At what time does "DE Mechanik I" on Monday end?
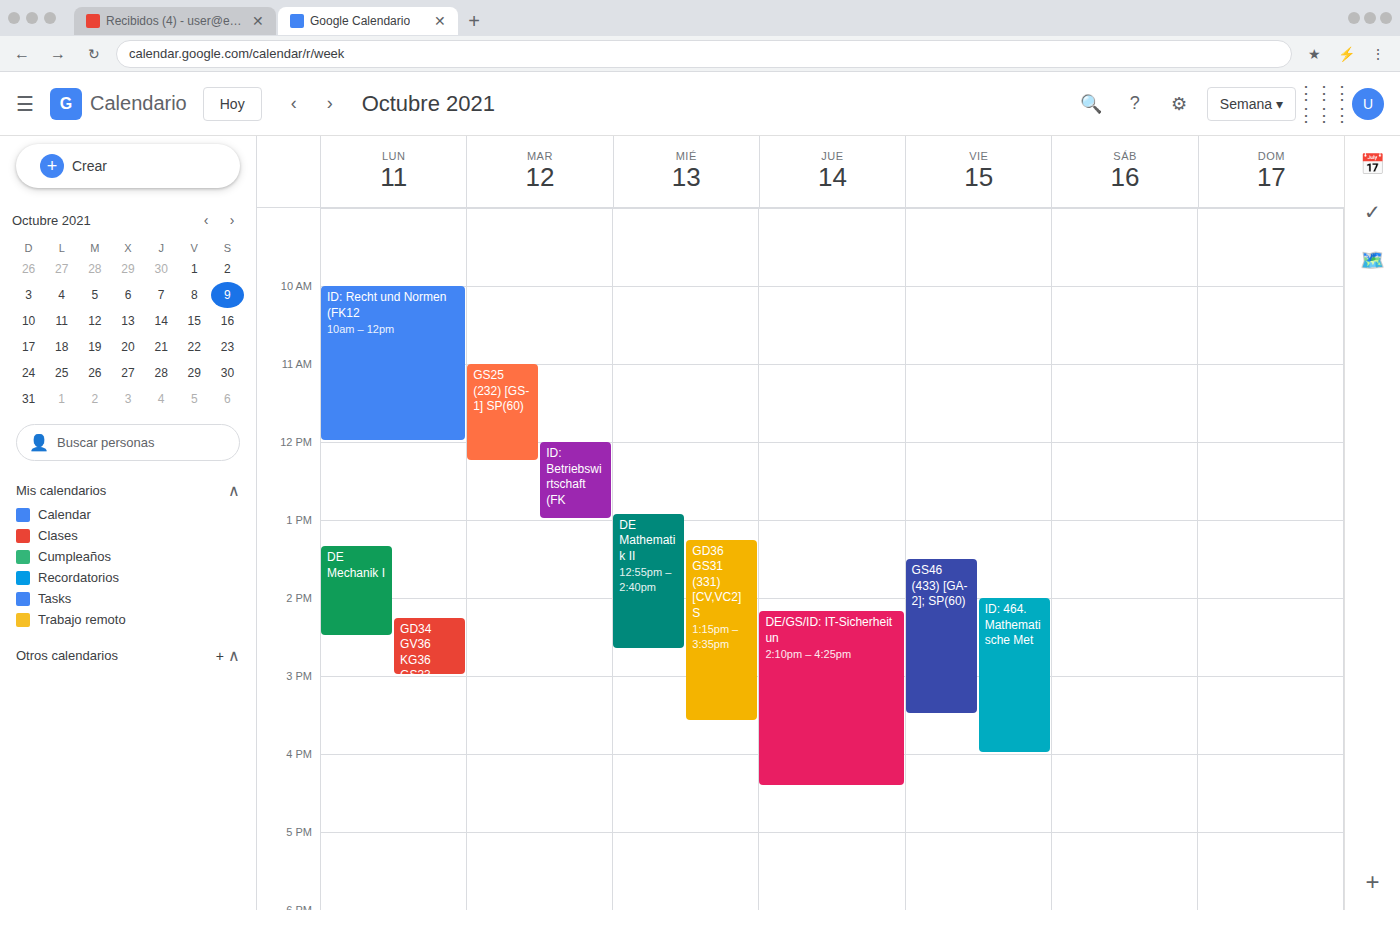
2:30 PM